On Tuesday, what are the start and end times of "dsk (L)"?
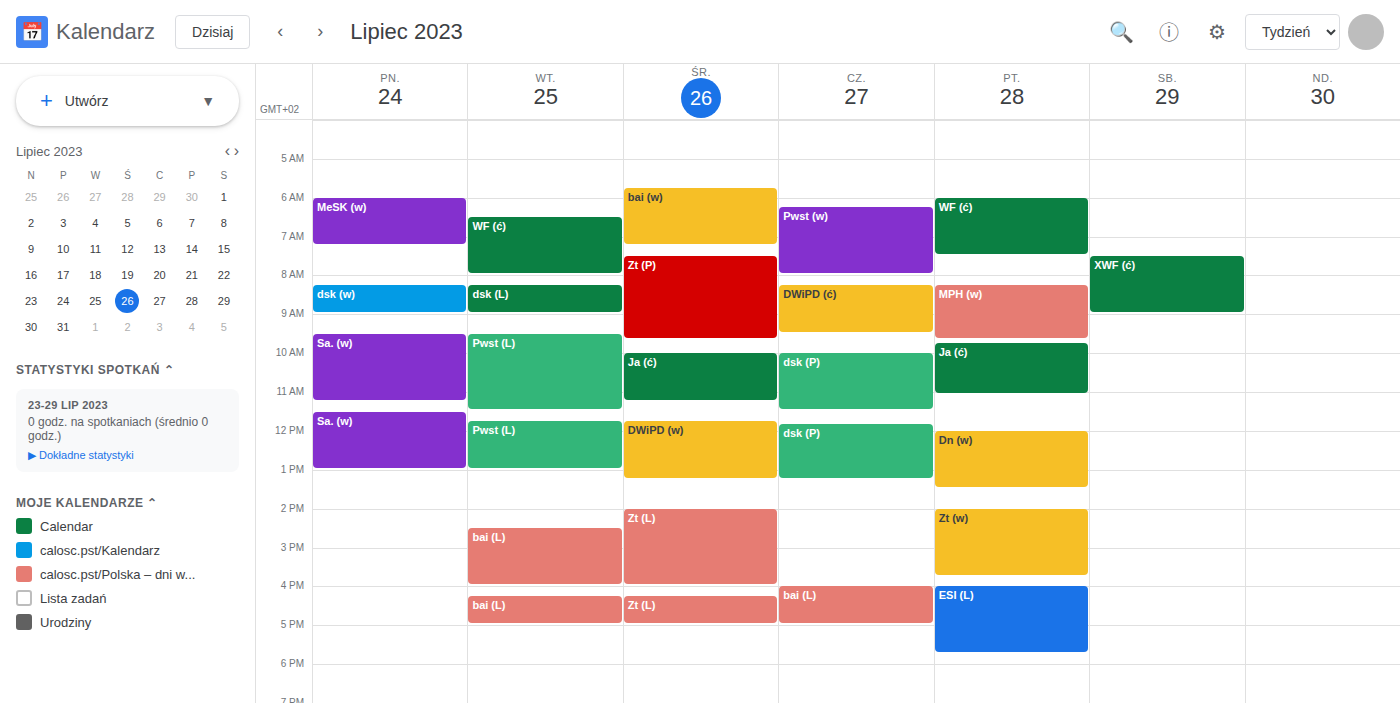
08:15 to 09:00